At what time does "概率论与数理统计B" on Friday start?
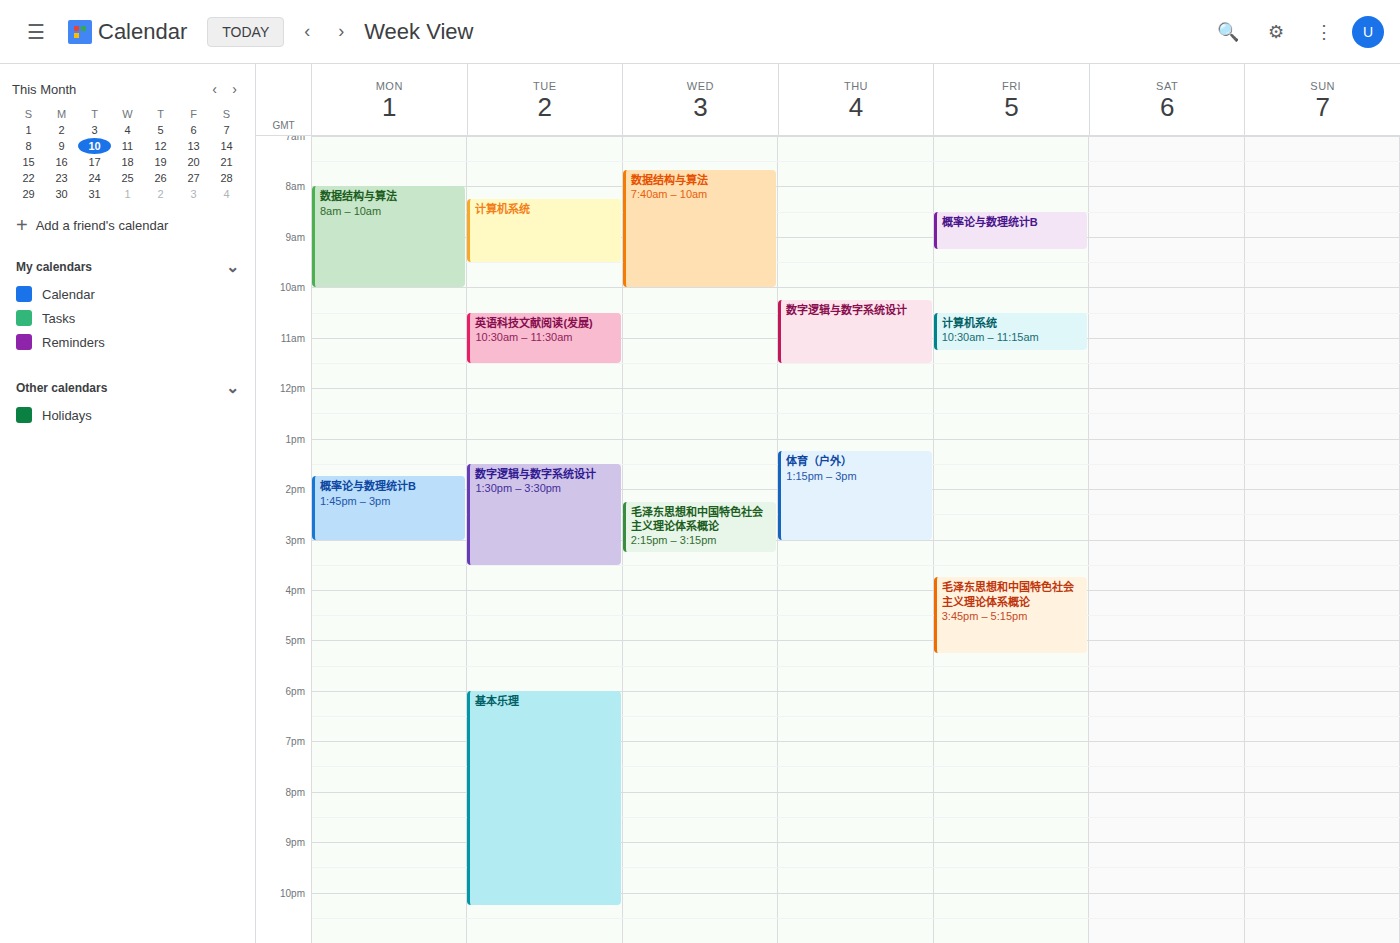
8:30 AM